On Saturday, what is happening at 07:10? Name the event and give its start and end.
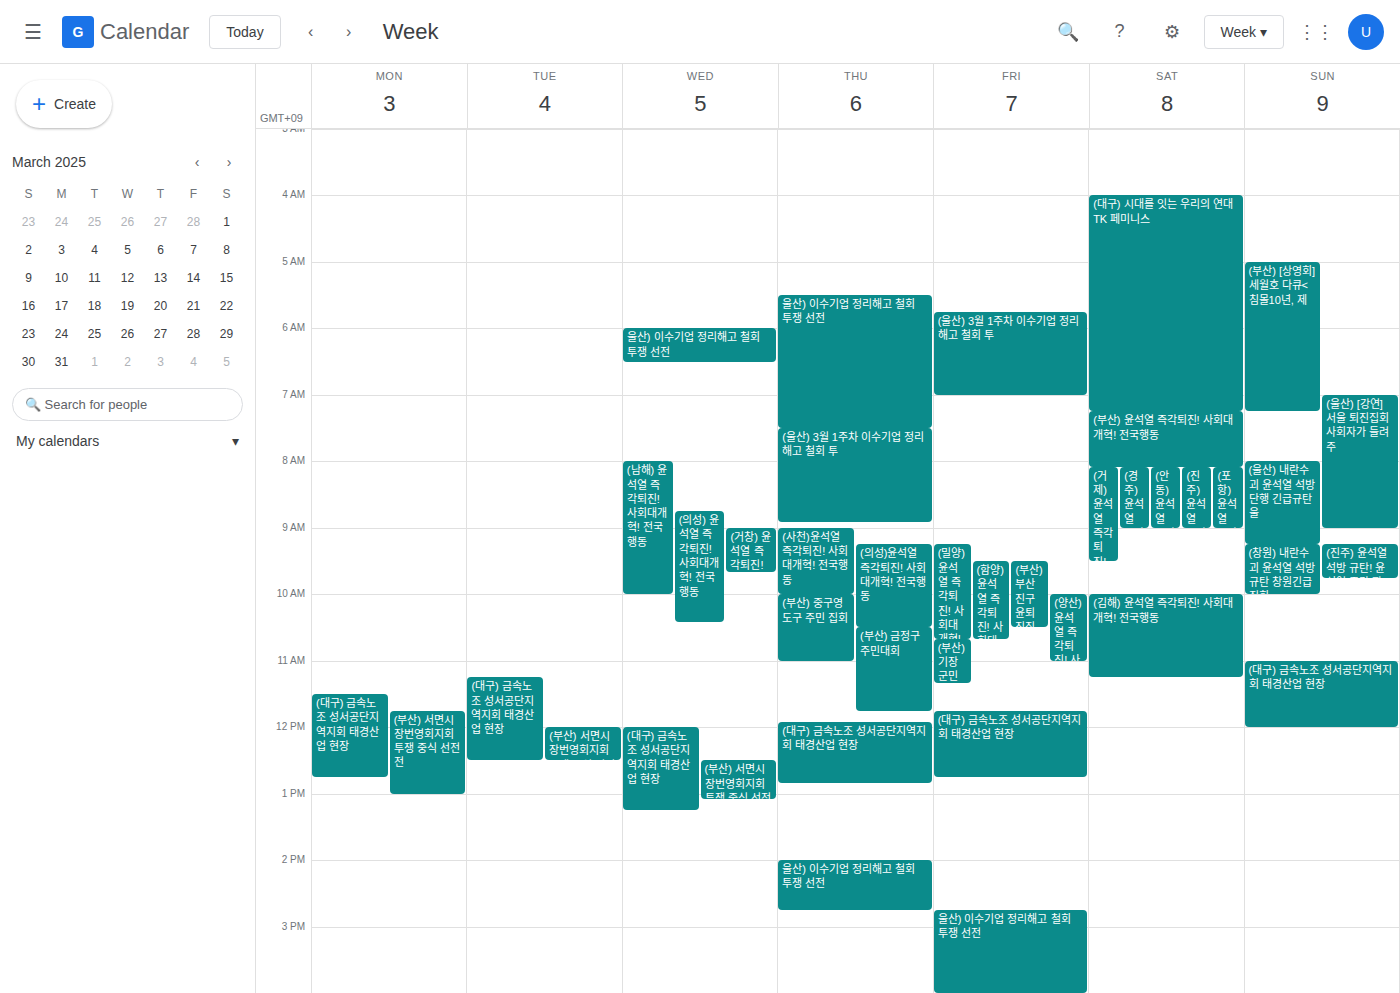
"(대구) 시대를 잇는 우리의 연대 TK 페미니스", 04:00 to 07:15